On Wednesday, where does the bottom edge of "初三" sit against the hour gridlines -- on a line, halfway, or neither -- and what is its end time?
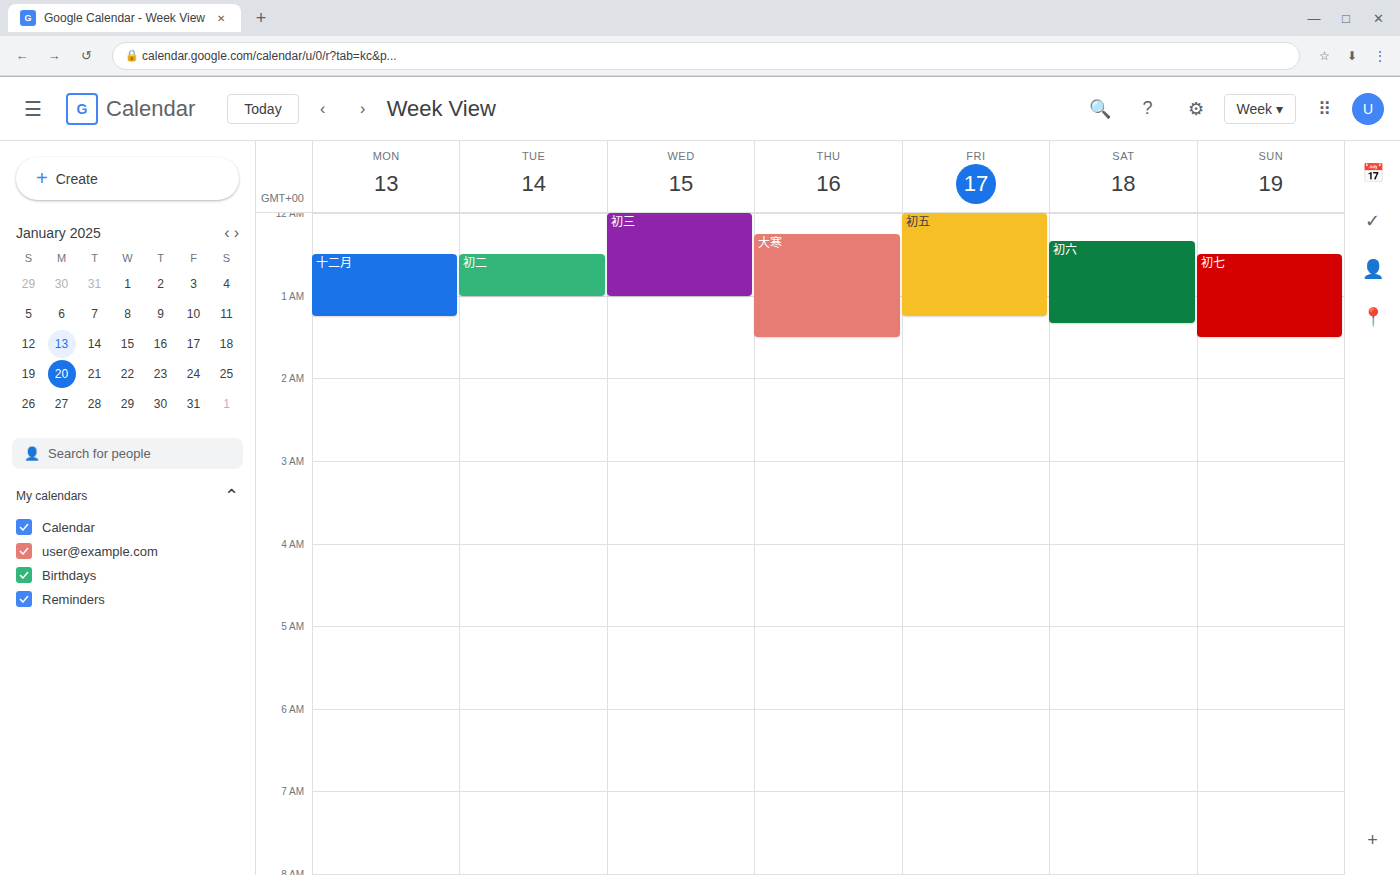
01:00 -- exactly on the 01:00 line.